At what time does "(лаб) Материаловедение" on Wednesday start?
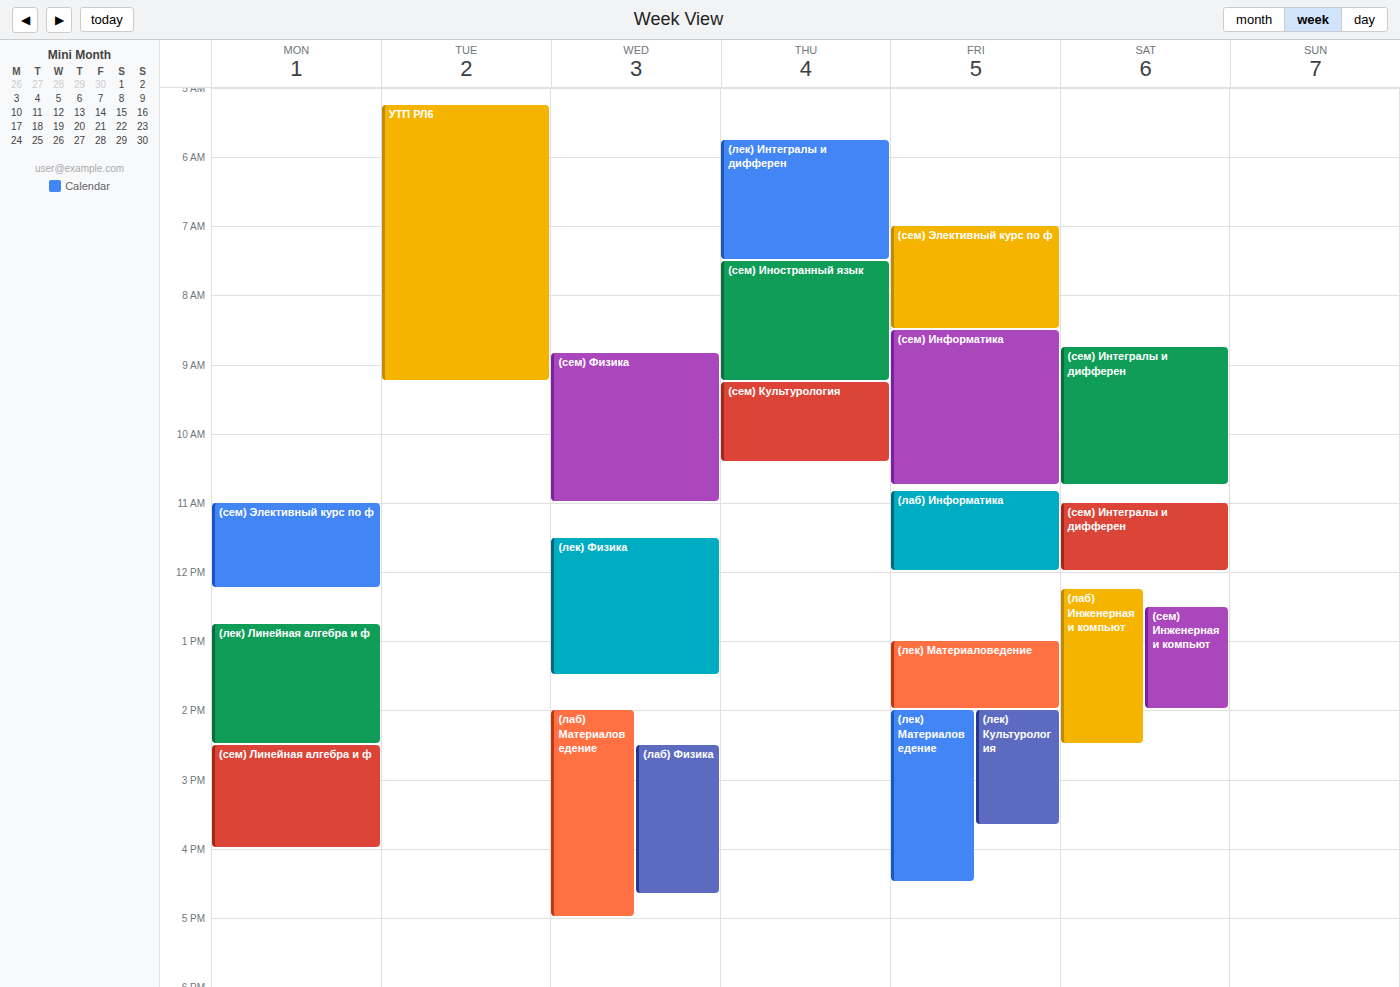
14:00